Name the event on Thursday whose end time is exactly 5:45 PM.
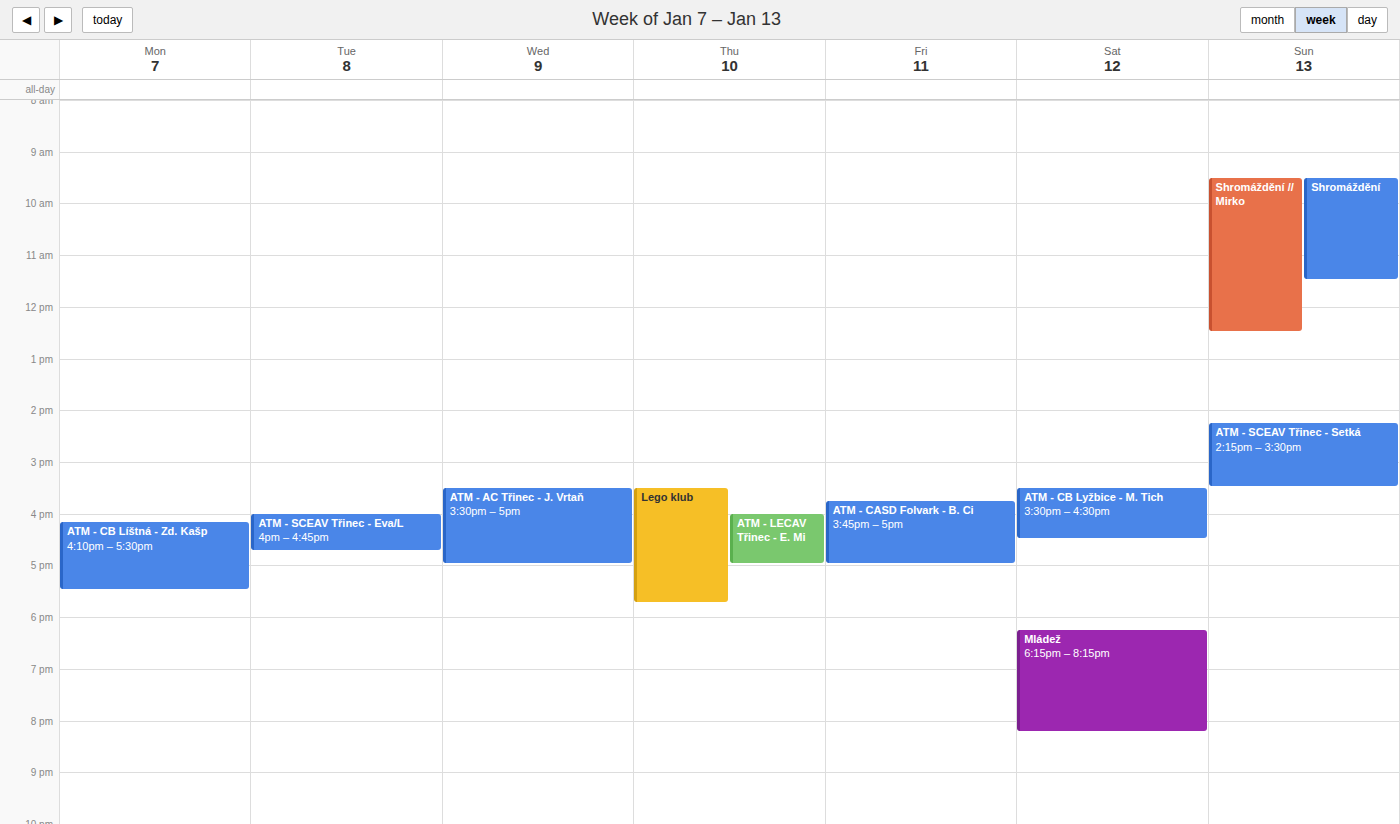
"Lego klub"